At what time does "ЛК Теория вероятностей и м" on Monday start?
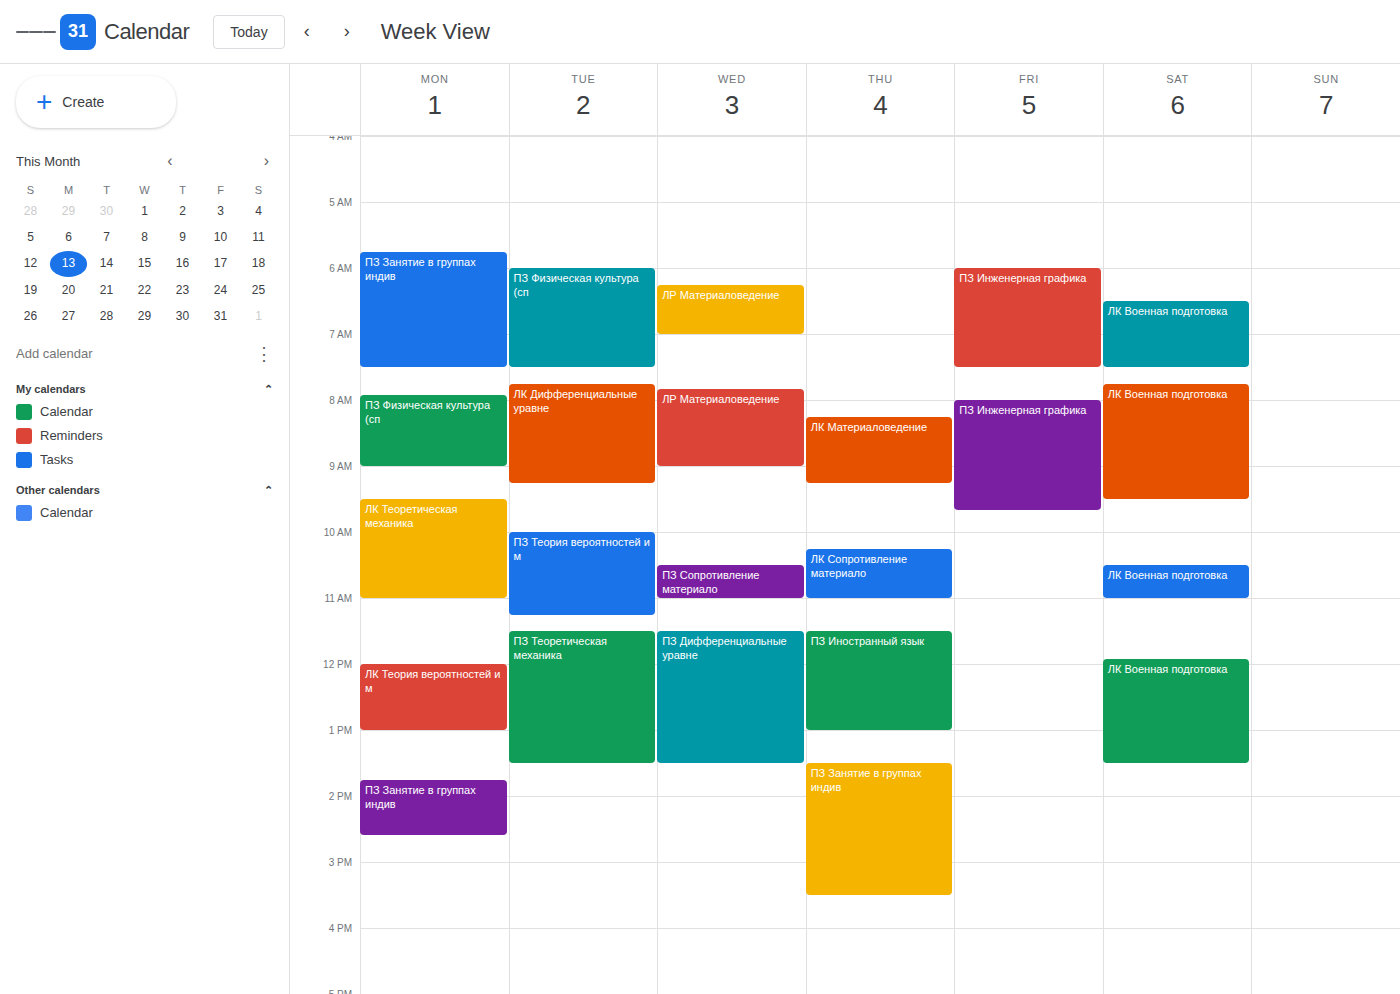
12:00 PM